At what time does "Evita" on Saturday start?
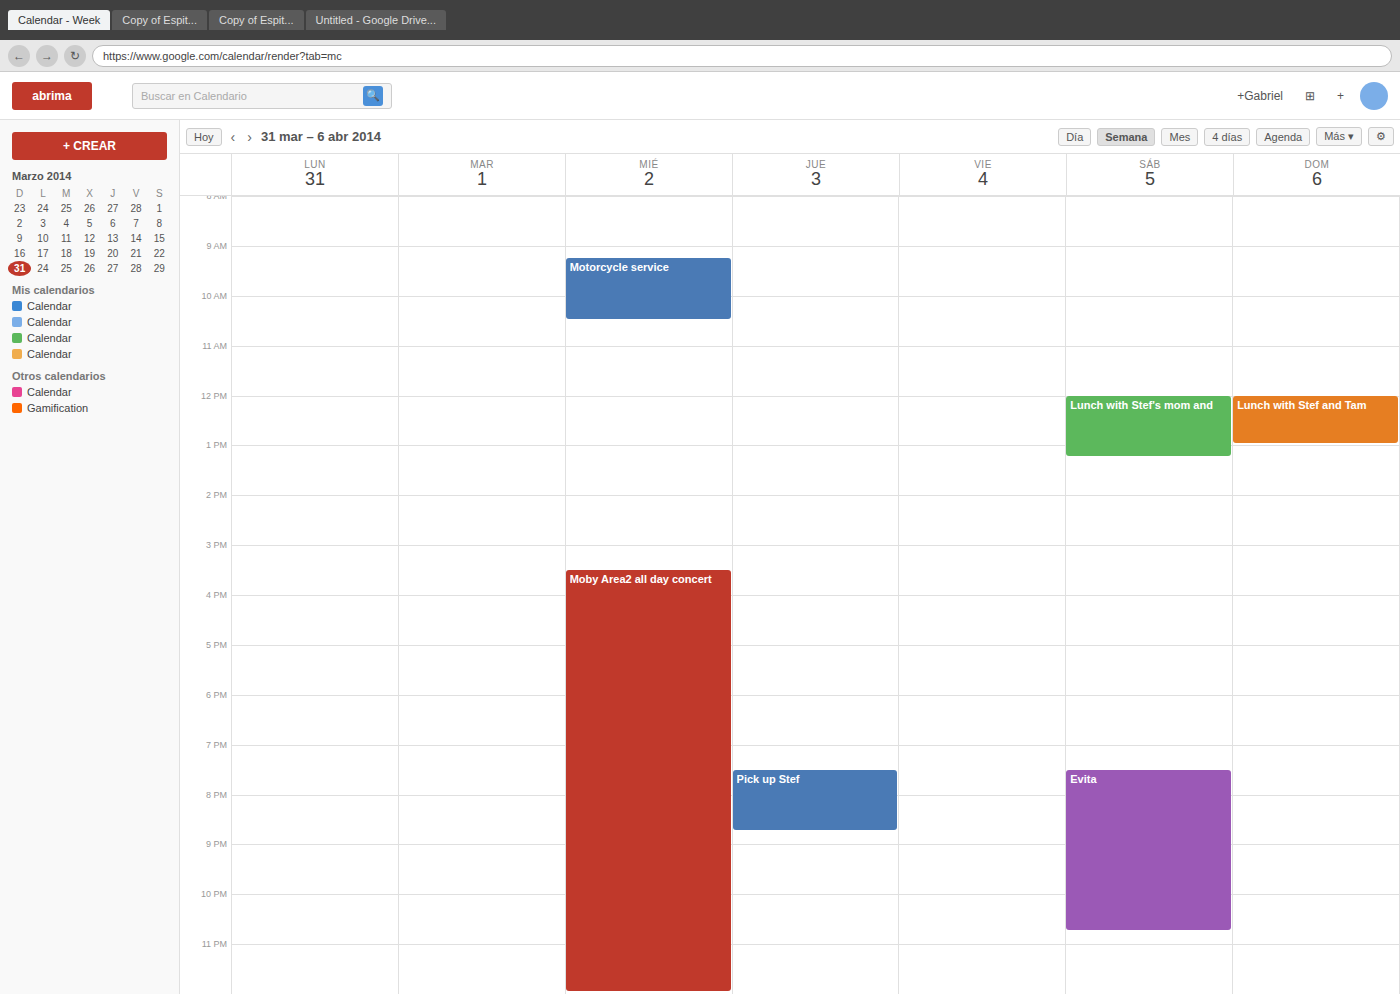
7:30 PM